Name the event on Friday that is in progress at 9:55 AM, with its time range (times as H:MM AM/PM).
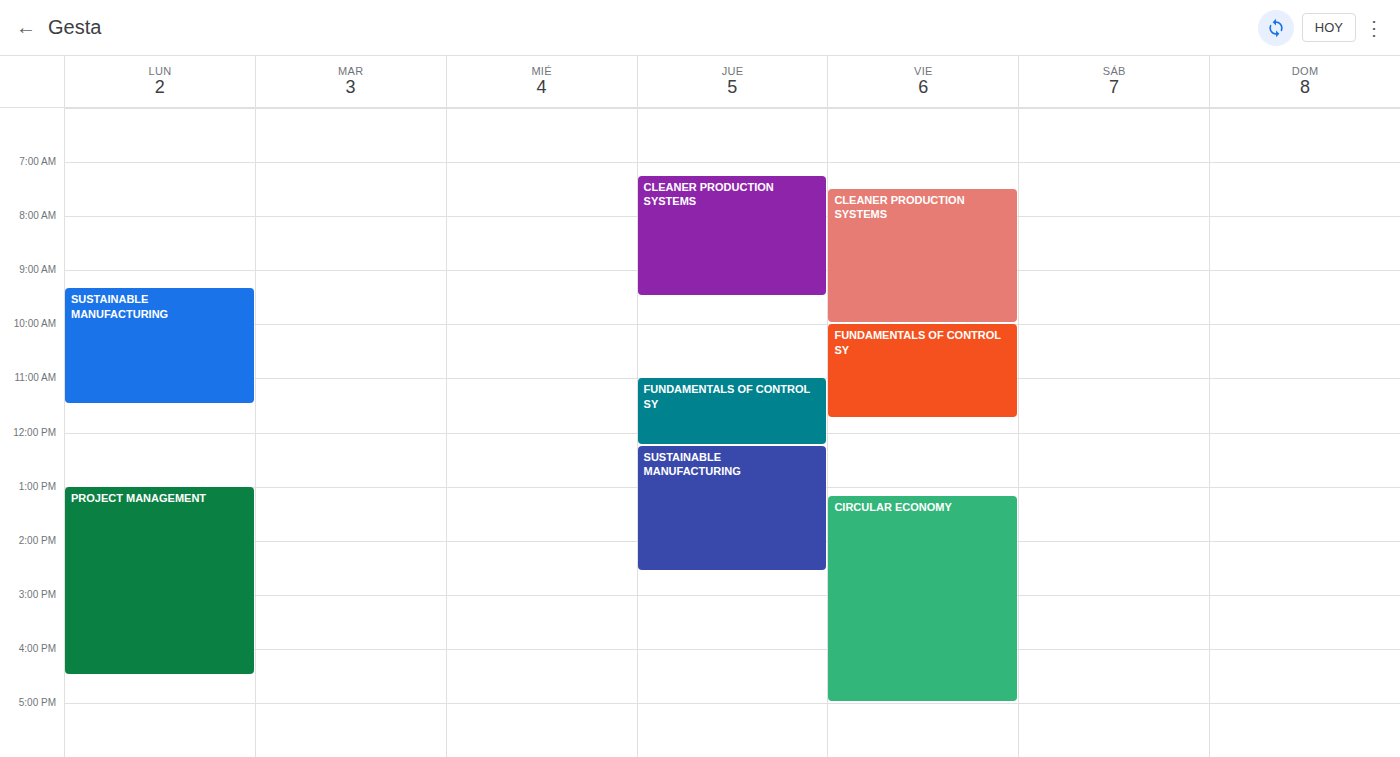
"CLEANER PRODUCTION SYSTEMS", 7:30 AM to 10:00 AM